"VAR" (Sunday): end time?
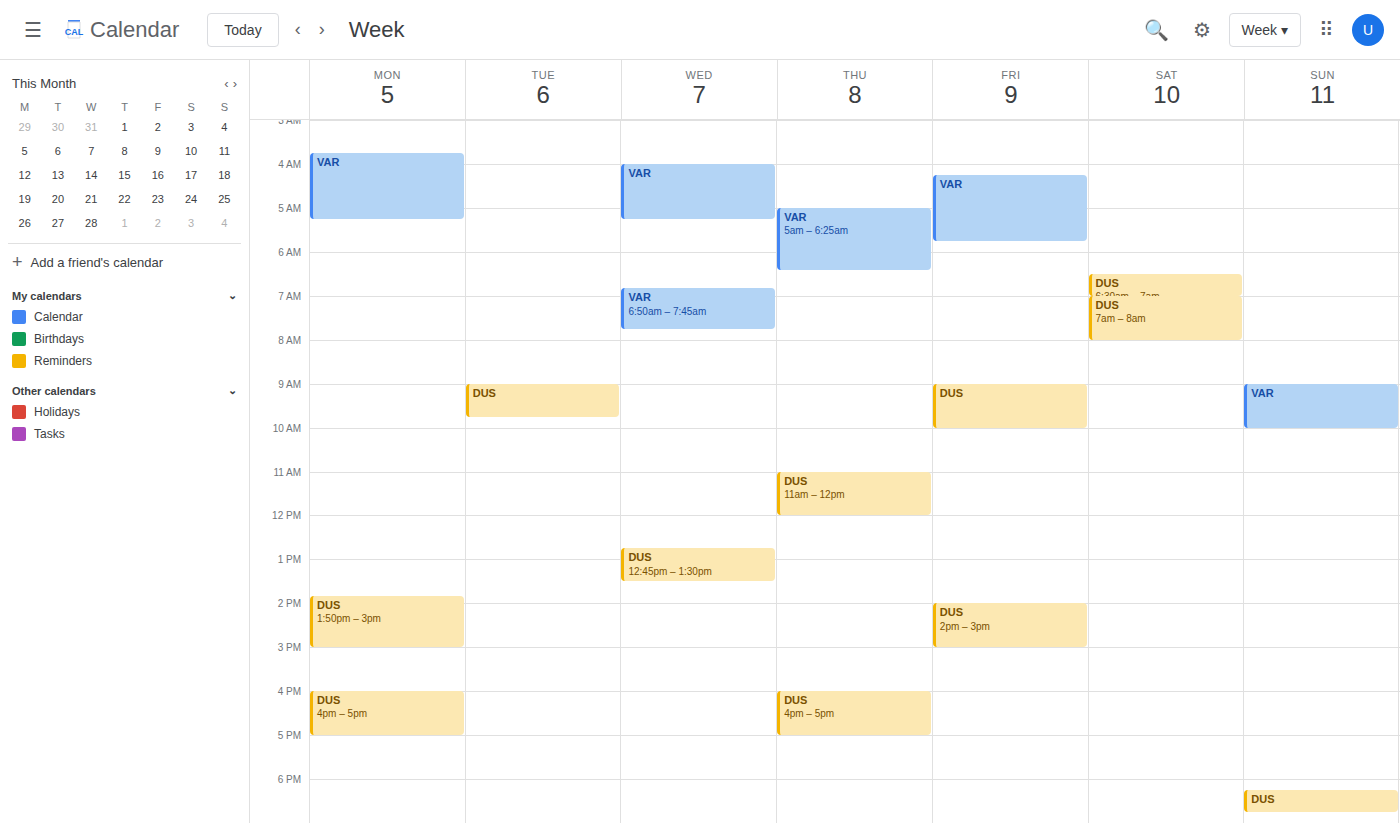
10:00 AM